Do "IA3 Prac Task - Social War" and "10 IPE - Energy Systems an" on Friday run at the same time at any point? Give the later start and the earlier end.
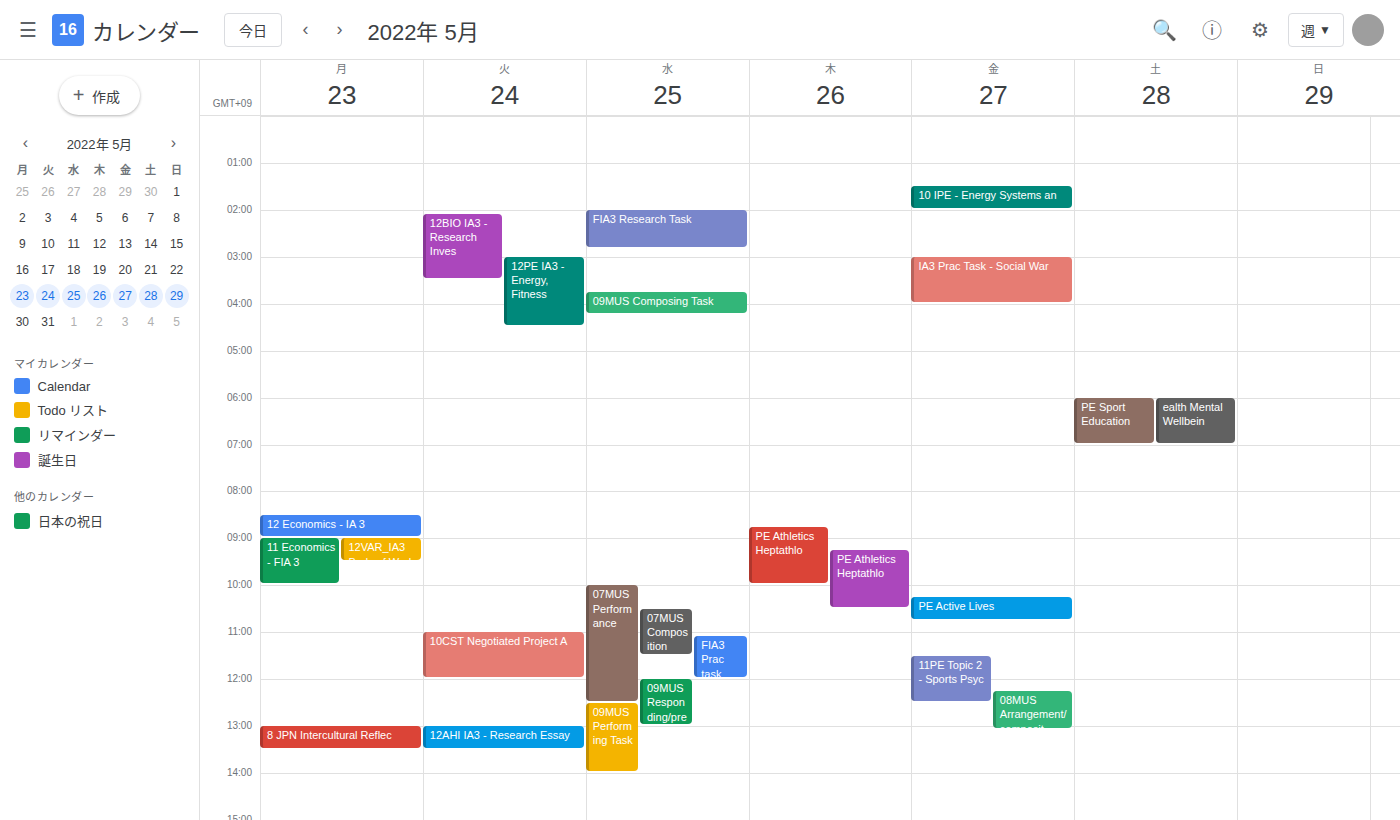
"10 IPE - Energy Systems an" ends at 2:00 AM and "IA3 Prac Task - Social War" starts at 3:00 AM -- no overlap.